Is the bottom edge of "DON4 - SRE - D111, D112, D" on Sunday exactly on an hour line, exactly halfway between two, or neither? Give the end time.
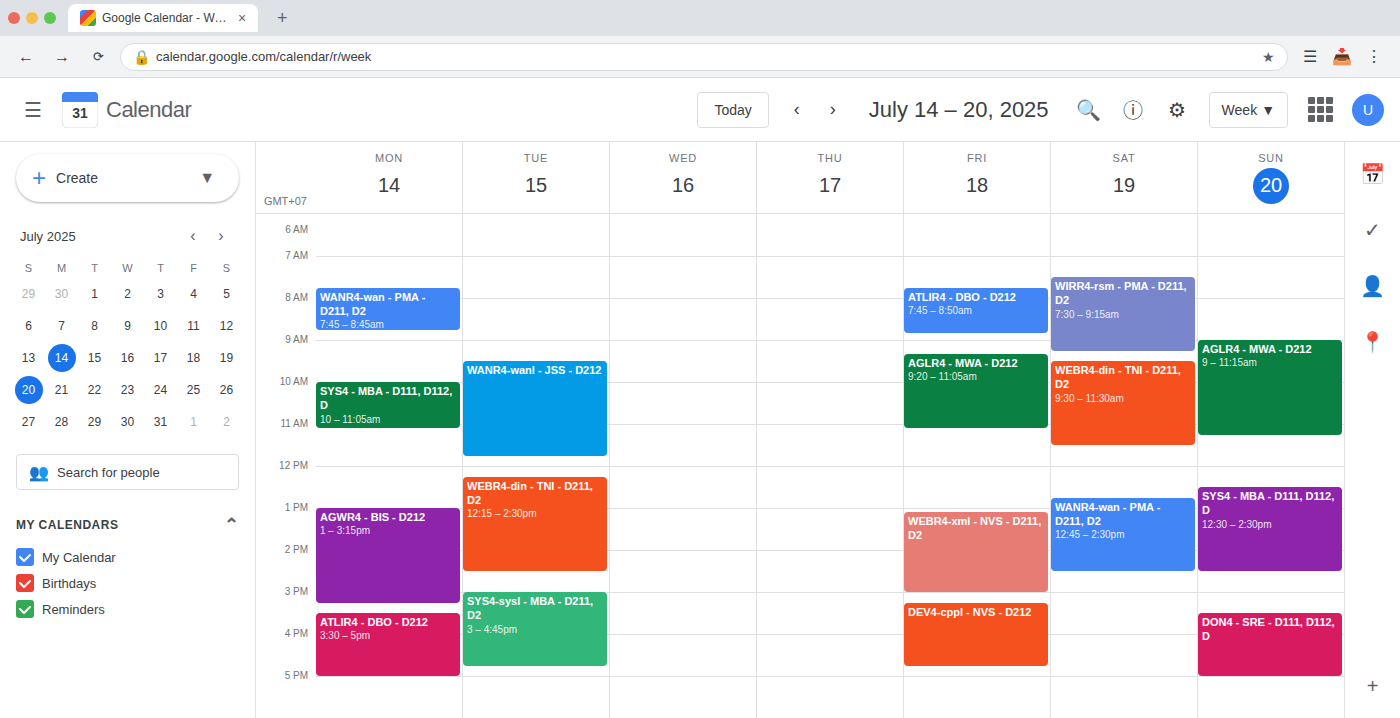
5:00 PM -- exactly on the 5 PM line.